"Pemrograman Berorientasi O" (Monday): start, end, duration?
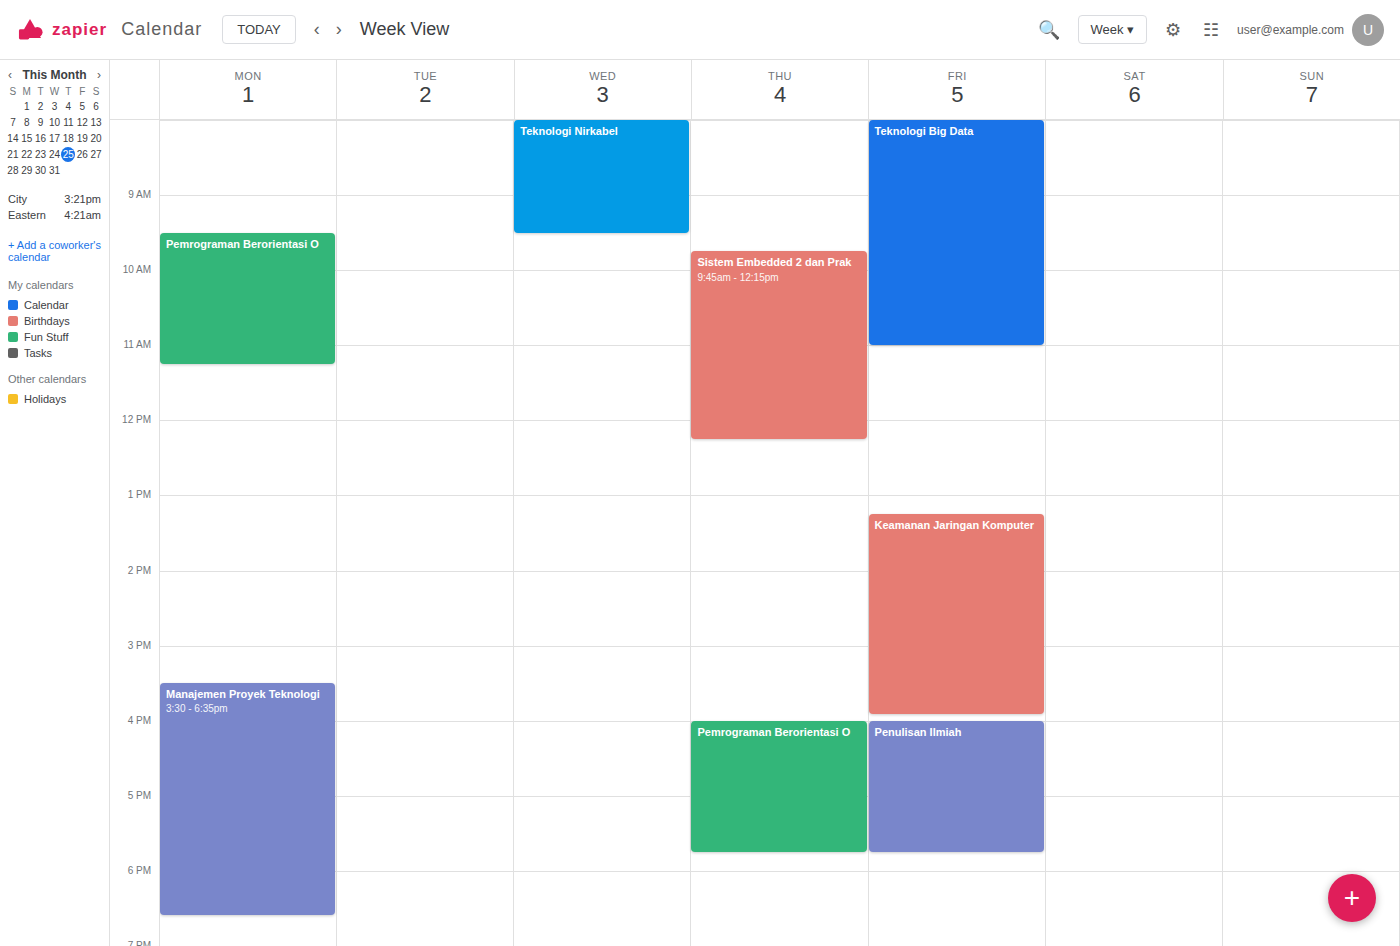
9:30 AM to 11:15 AM, 1 hour 45 minutes